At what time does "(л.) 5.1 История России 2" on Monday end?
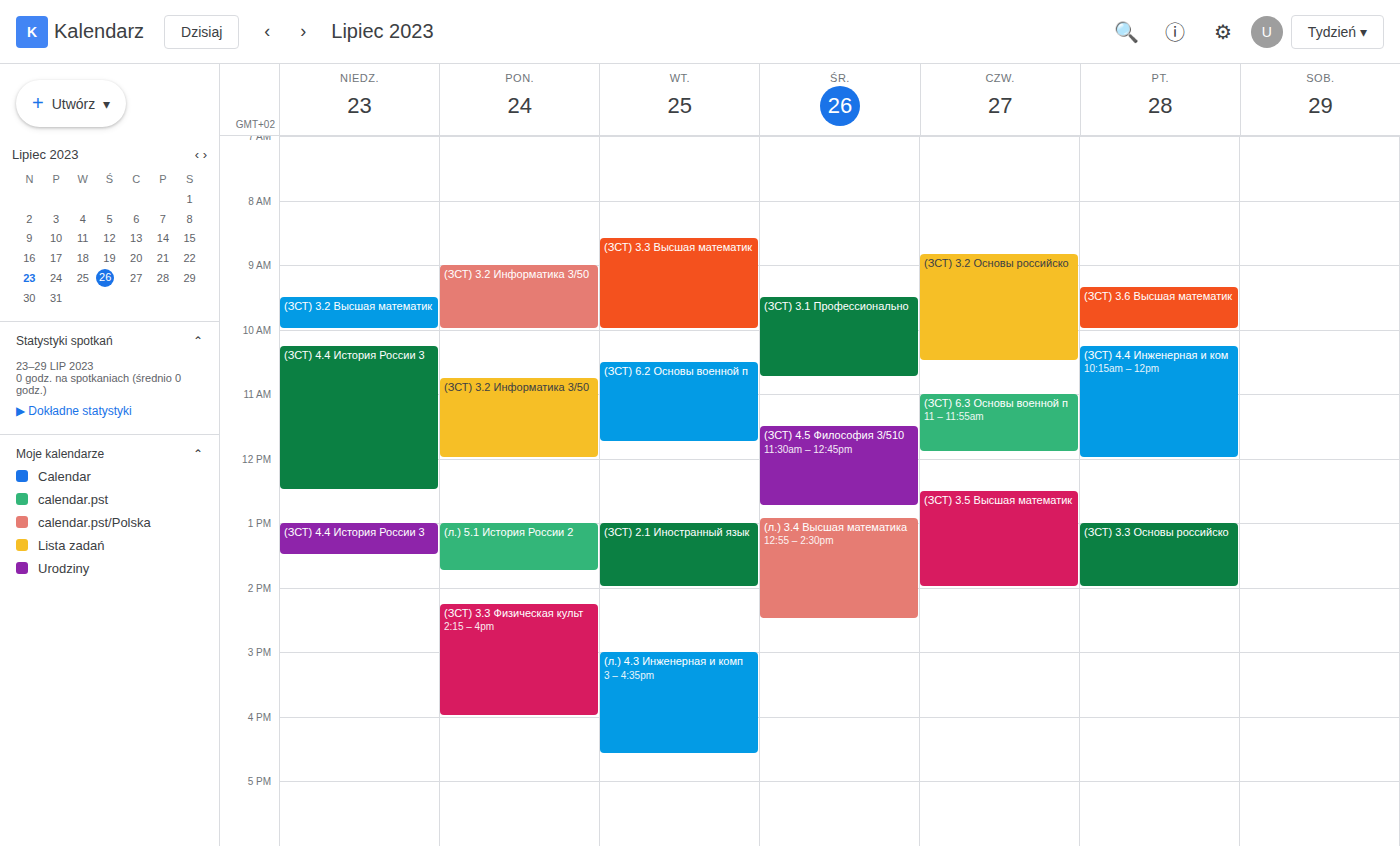
1:45 PM